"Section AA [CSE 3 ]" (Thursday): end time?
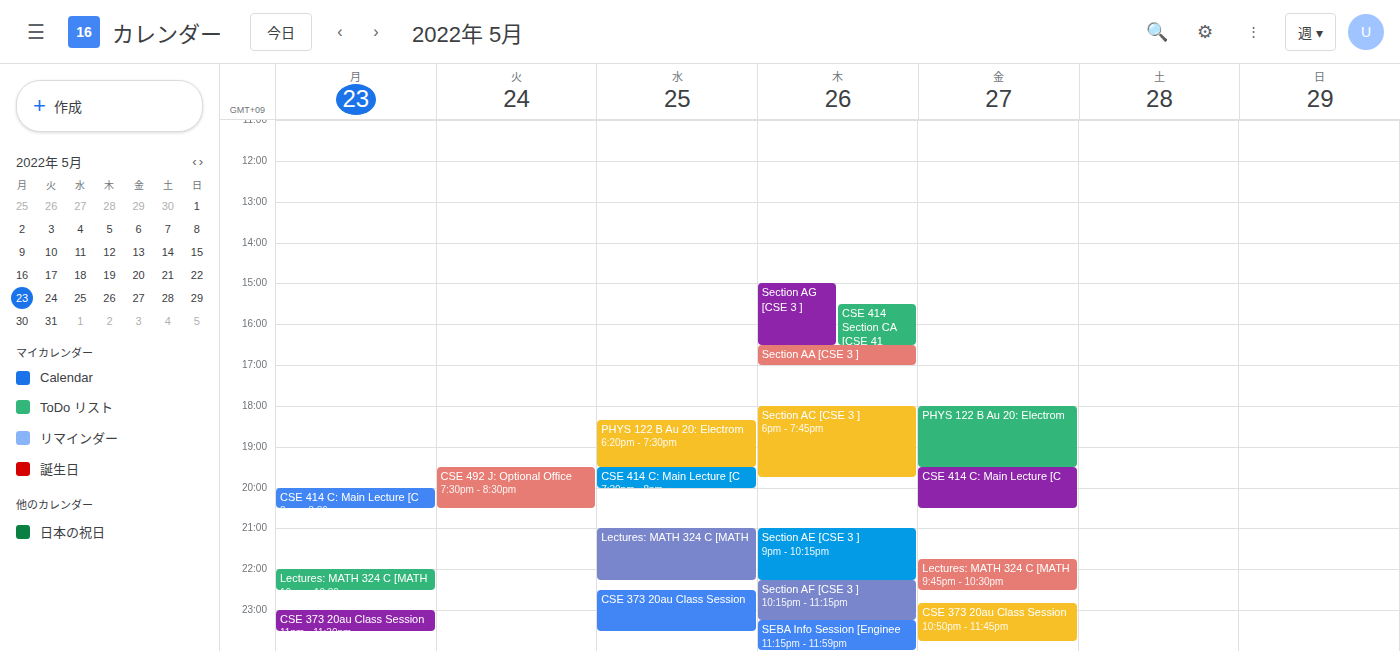
17:00